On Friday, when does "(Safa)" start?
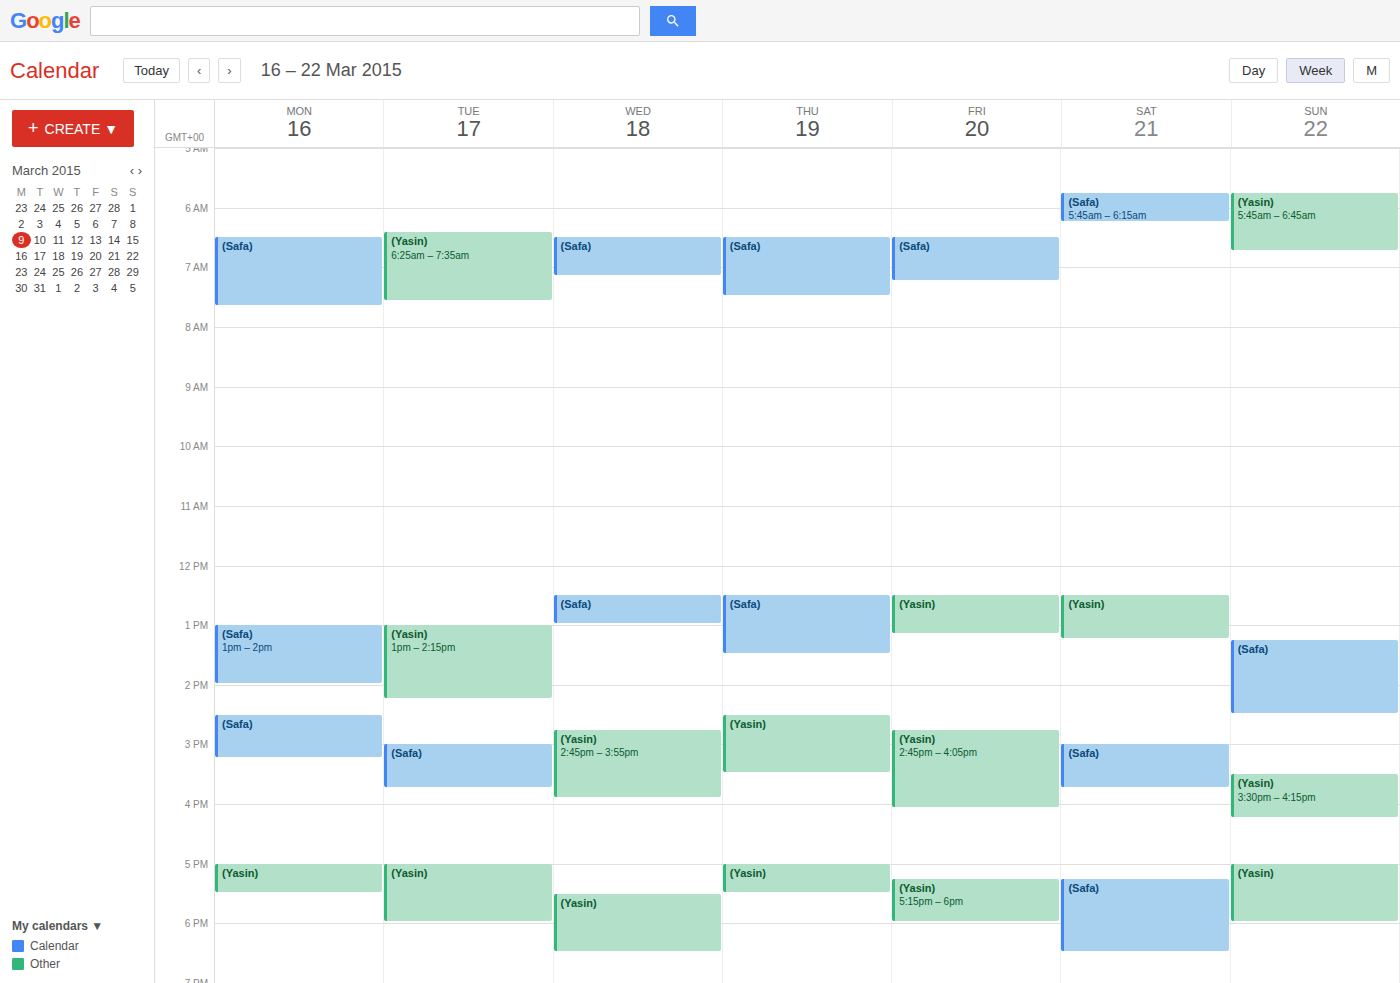
06:30